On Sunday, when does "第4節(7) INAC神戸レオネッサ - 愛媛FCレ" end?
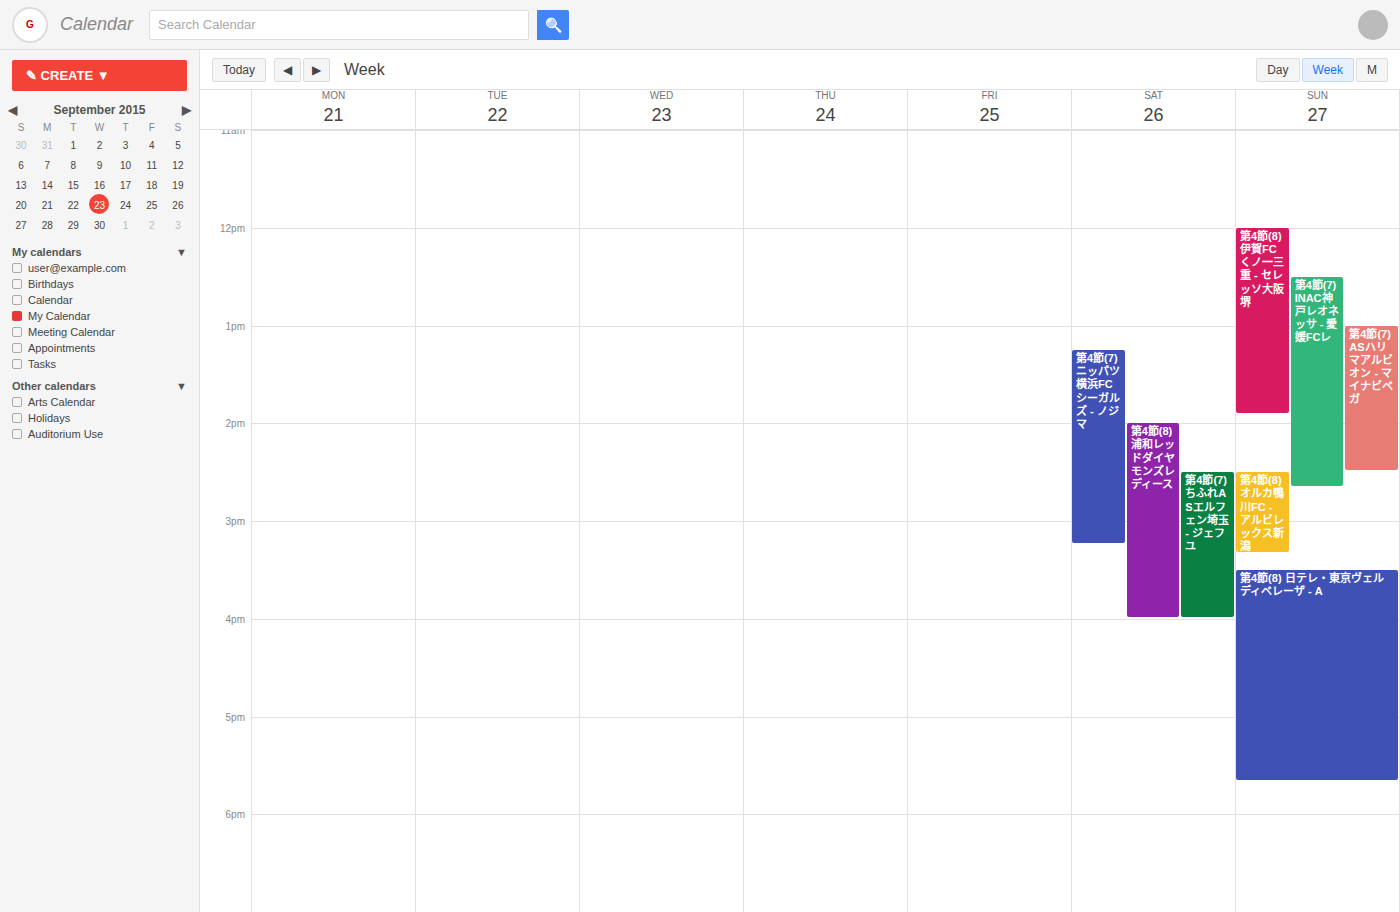
2:40 PM